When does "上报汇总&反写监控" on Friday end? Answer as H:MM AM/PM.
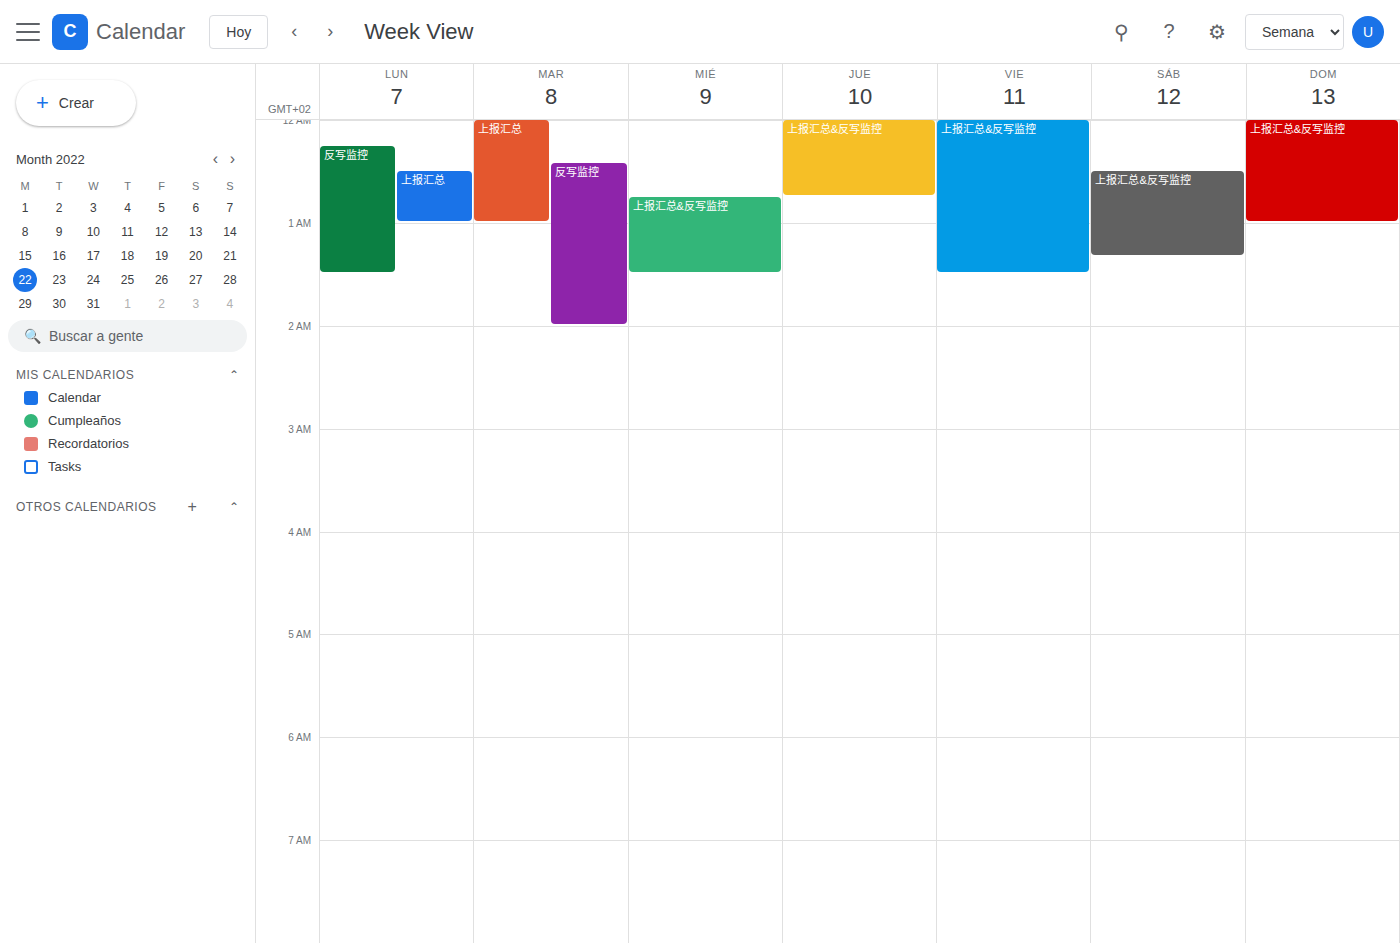
1:30 AM